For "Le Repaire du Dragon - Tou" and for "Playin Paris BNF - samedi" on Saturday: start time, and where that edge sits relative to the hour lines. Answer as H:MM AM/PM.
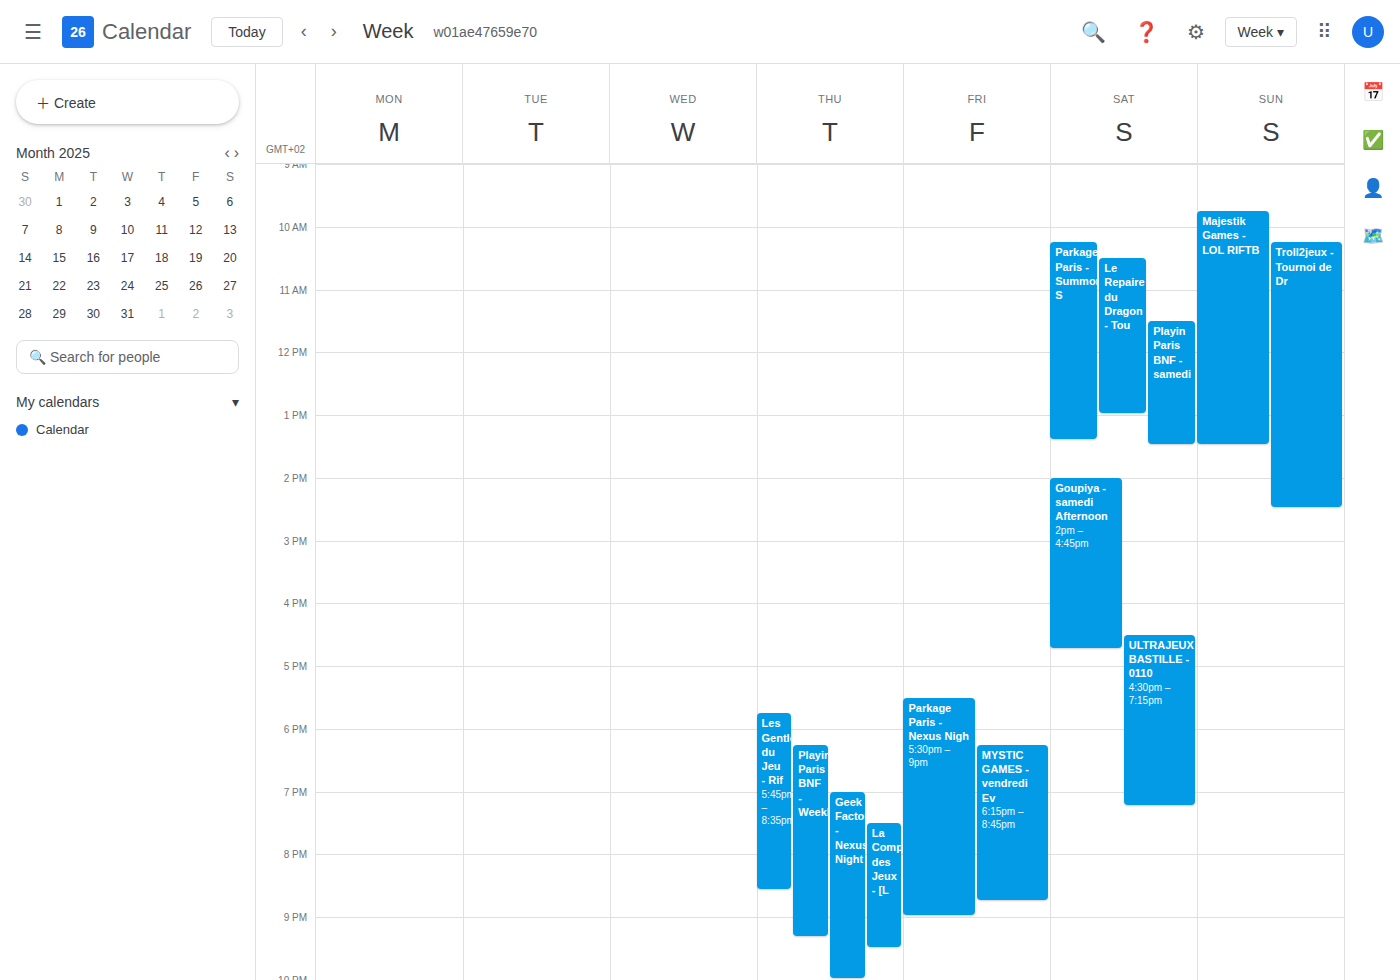
"Le Repaire du Dragon - Tou": 10:30 AM, halfway between the 10 AM and 11 AM lines. "Playin Paris BNF - samedi": 11:30 AM, halfway between the 11 AM and 12 PM lines.